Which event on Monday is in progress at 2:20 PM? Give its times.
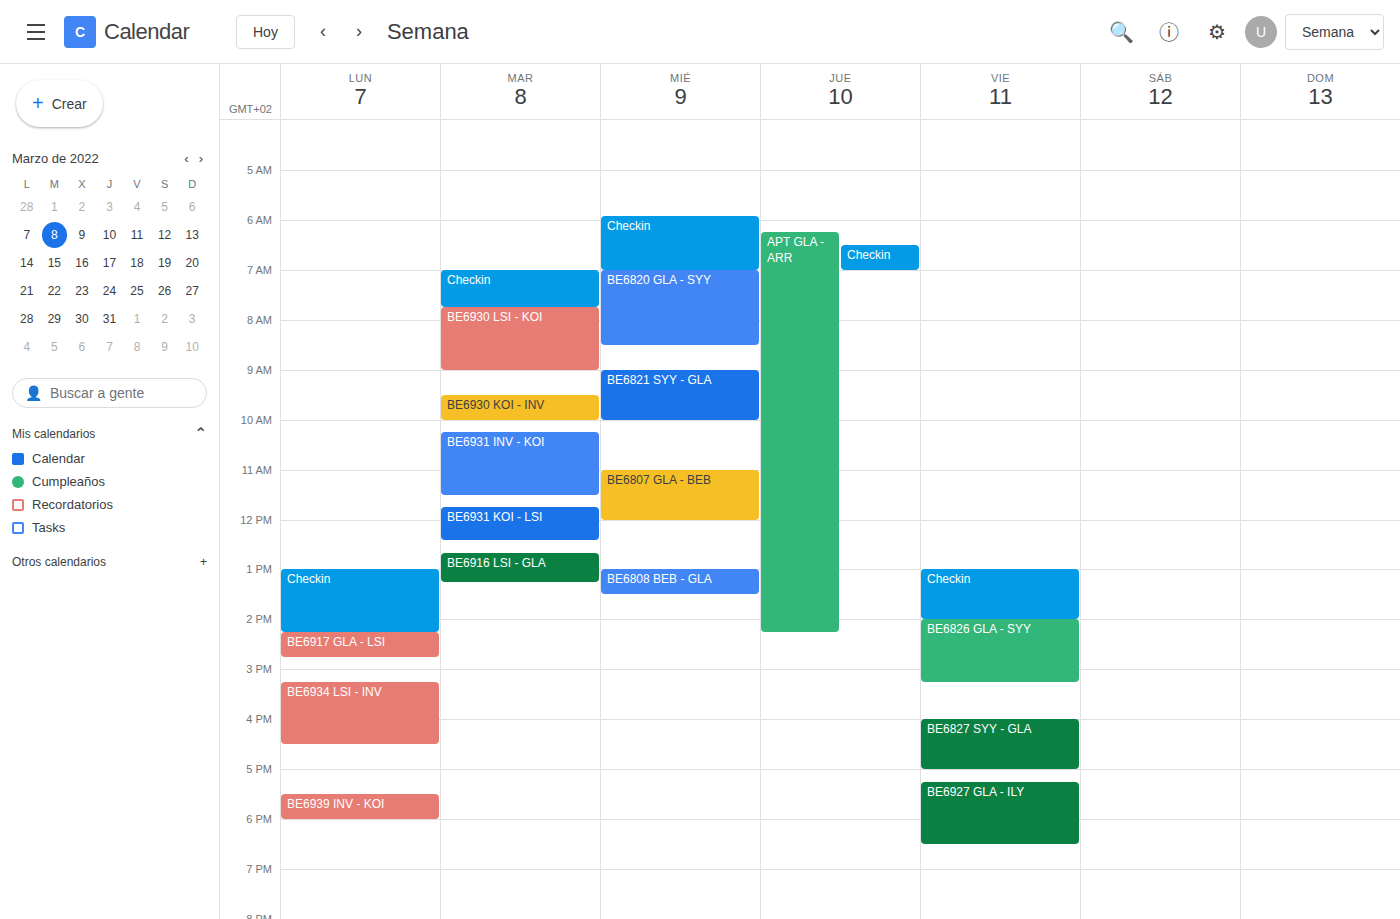
"BE6917 GLA - LSI", 2:15 PM to 2:45 PM